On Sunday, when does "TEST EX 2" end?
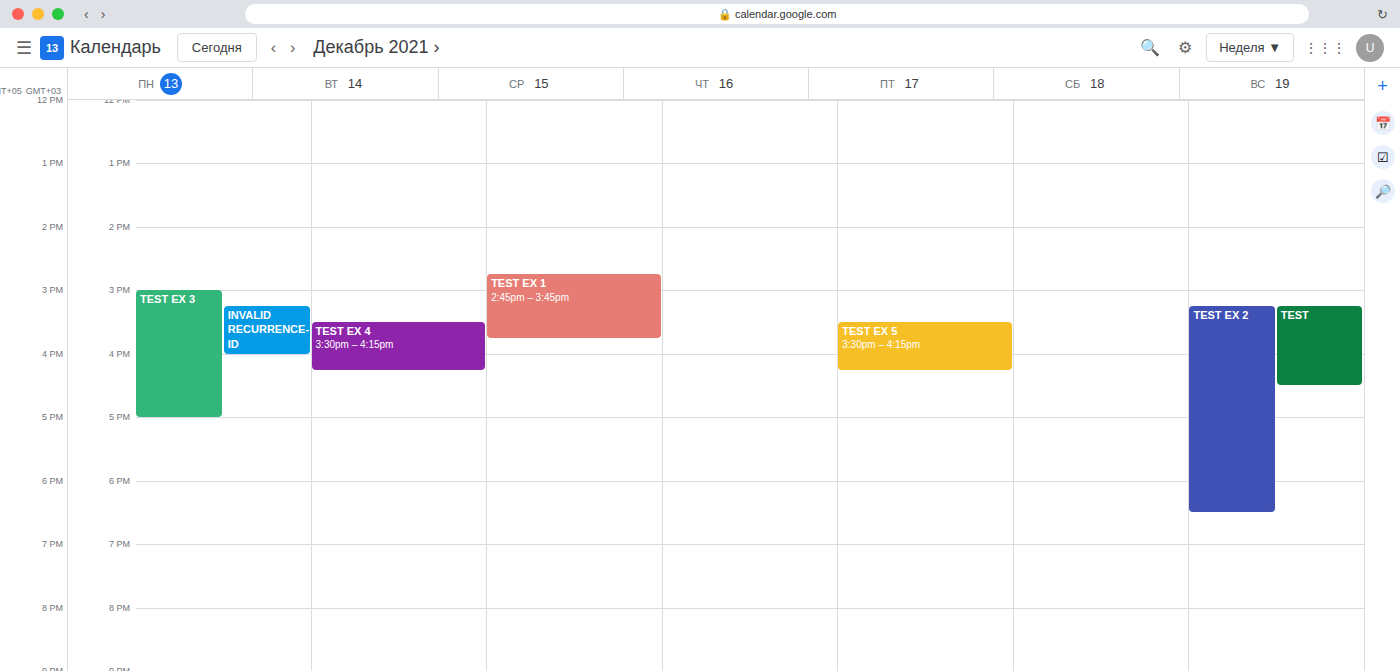
6:30 PM